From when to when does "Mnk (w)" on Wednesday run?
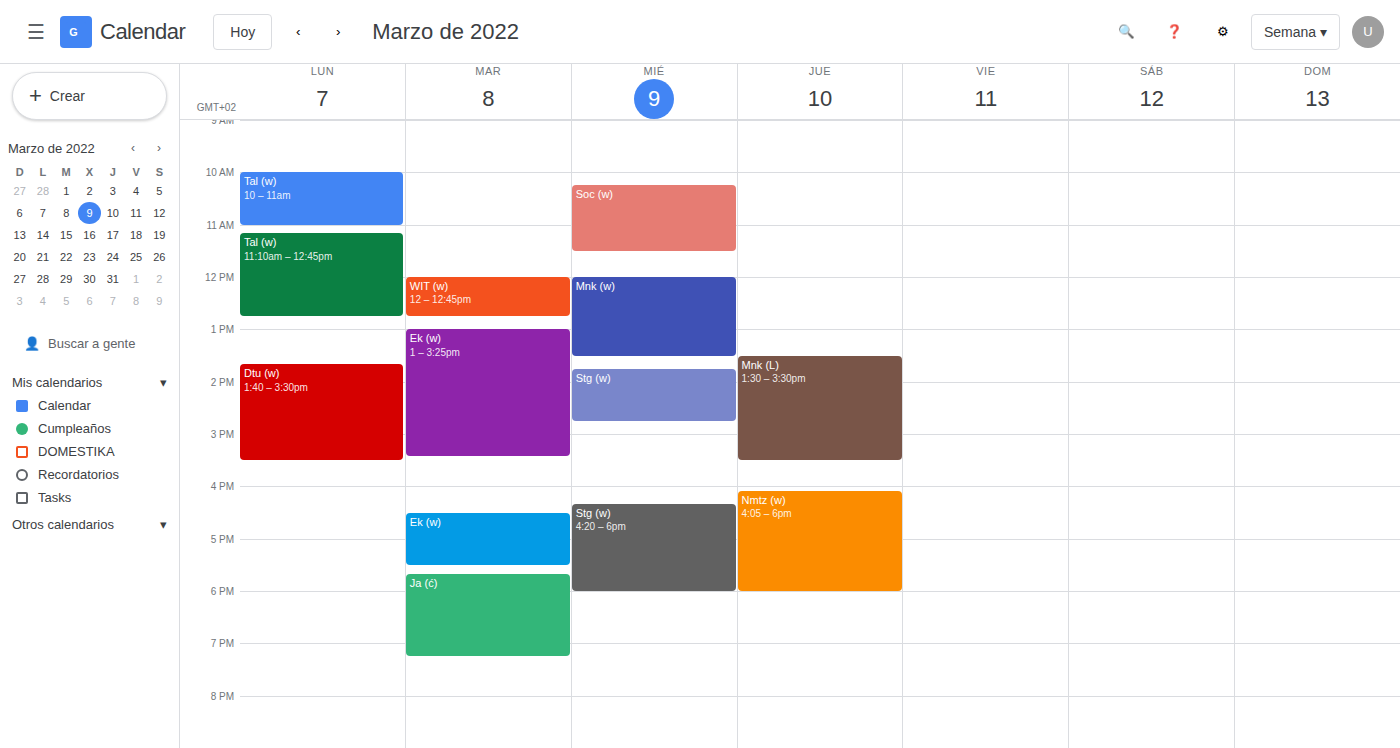
12:00 PM to 1:30 PM